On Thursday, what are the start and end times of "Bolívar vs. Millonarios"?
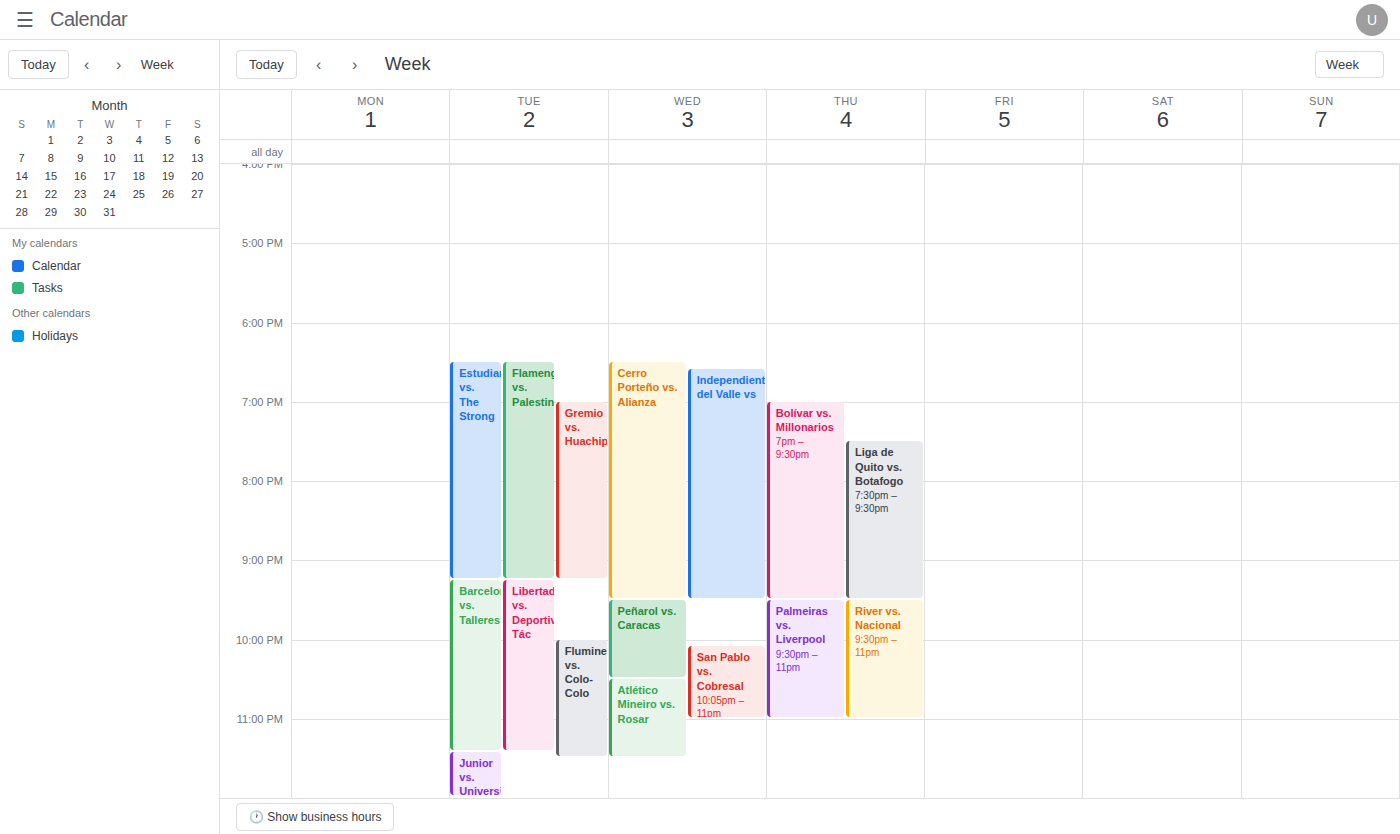
7:00 PM to 9:30 PM